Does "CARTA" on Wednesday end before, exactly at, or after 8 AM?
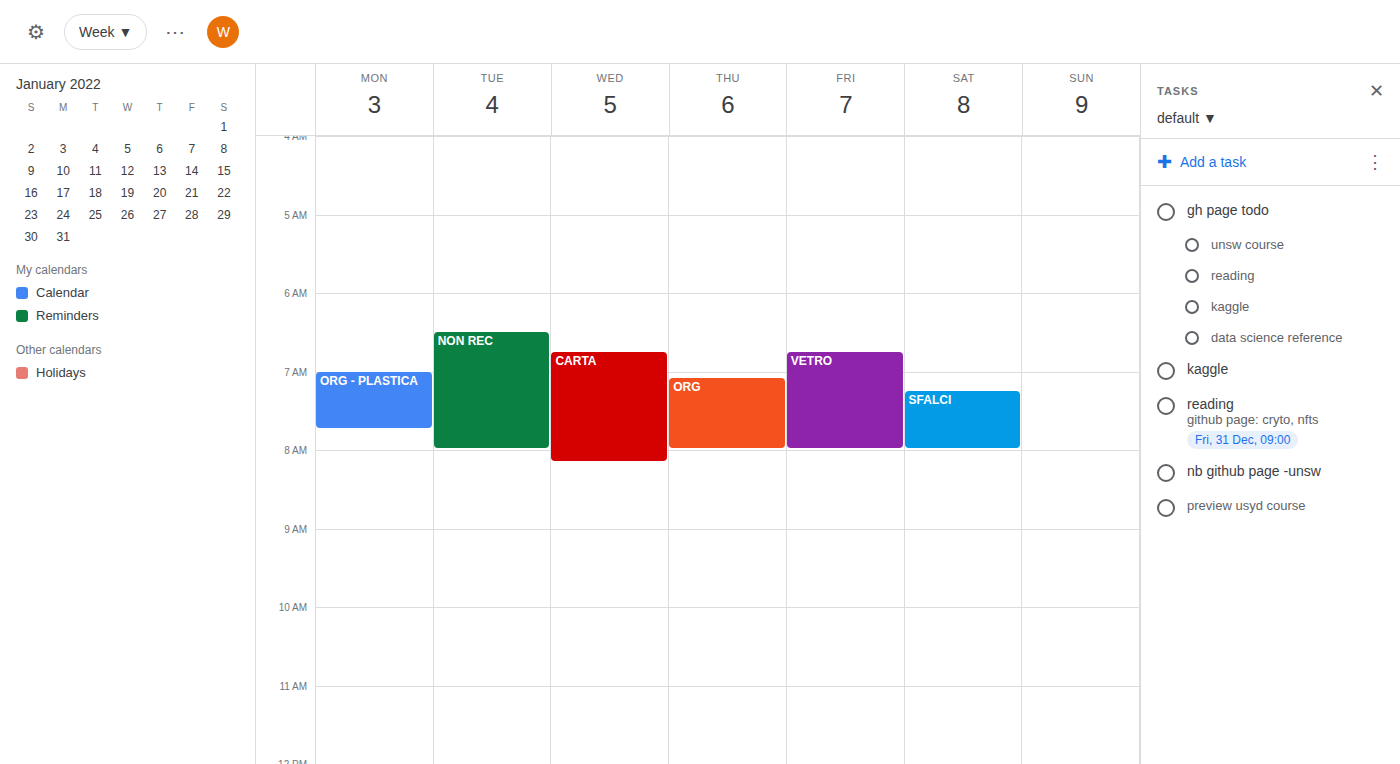
8:10 AM -- after 8 AM, 10 minutes below the 8 AM line.